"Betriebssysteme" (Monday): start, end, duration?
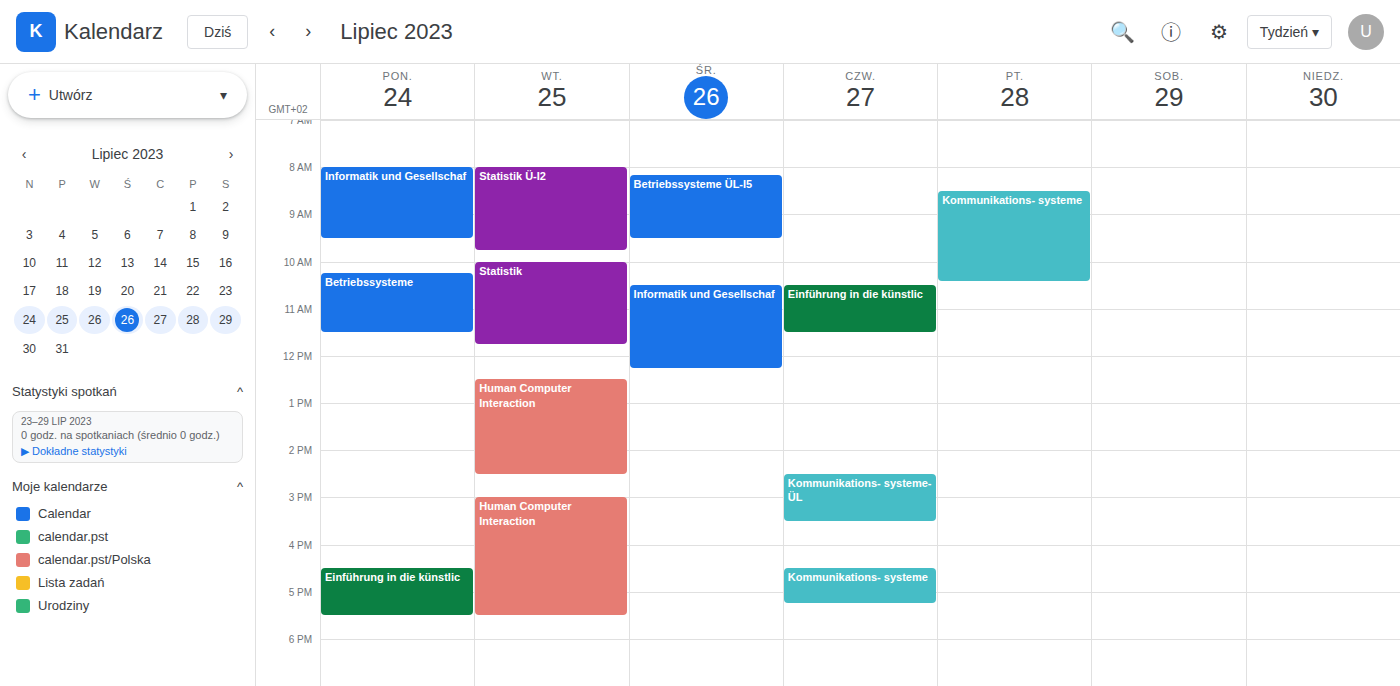
10:15 AM to 11:30 AM, 1 hour 15 minutes